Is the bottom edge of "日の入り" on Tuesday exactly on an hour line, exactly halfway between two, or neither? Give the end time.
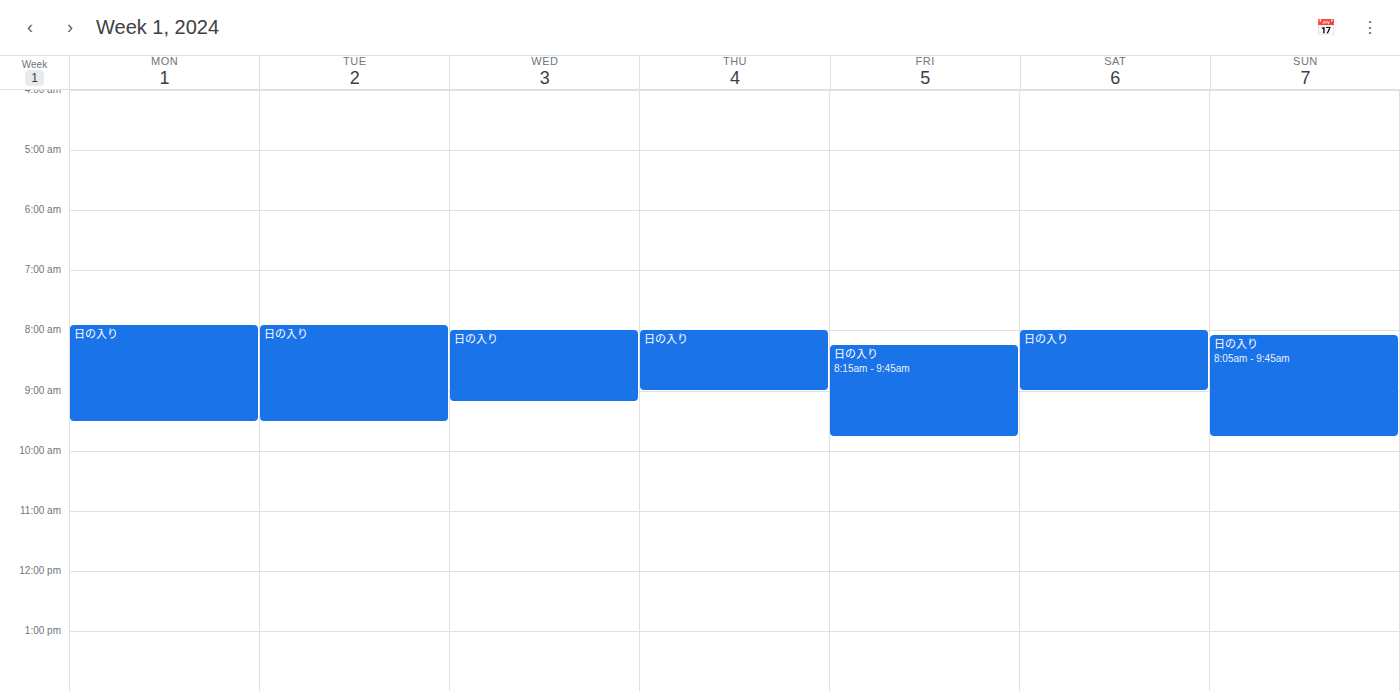
9:30 AM -- halfway between the 9 AM and 10 AM lines.